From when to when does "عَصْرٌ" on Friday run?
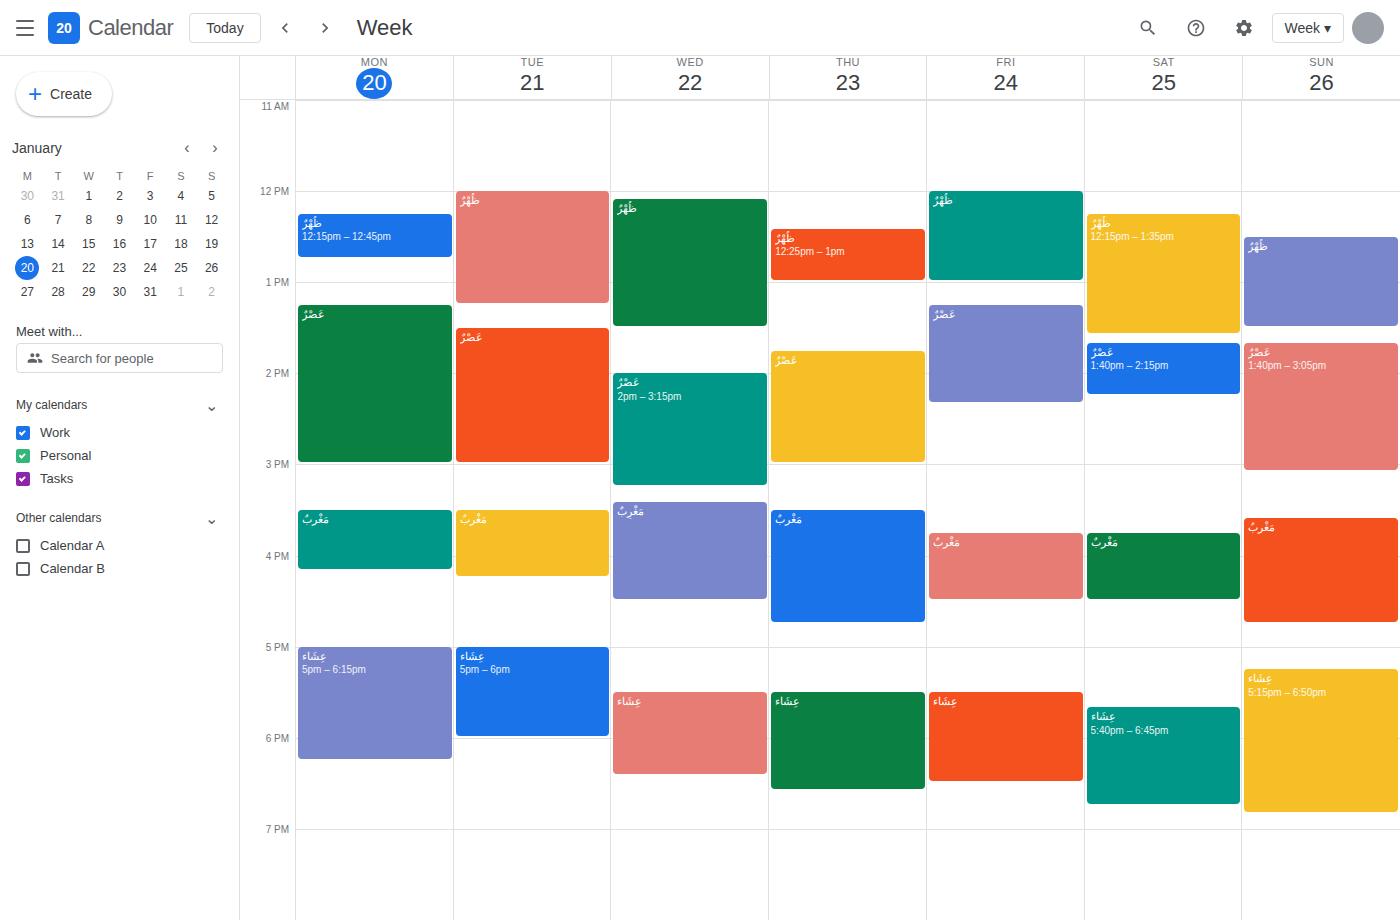
1:15 PM to 2:20 PM